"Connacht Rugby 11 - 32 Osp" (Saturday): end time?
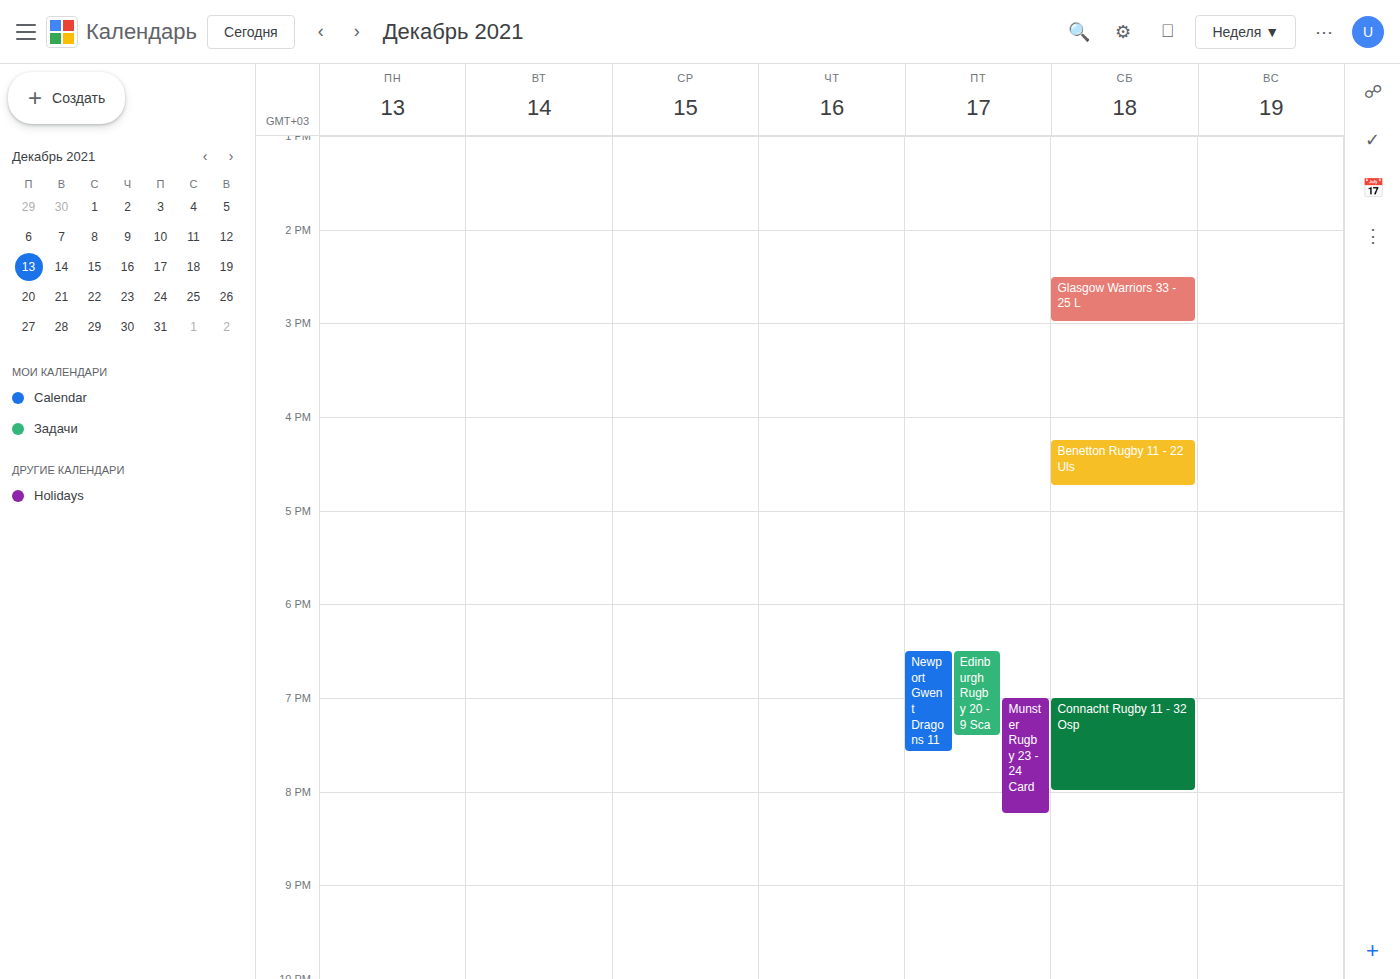
8:00 PM